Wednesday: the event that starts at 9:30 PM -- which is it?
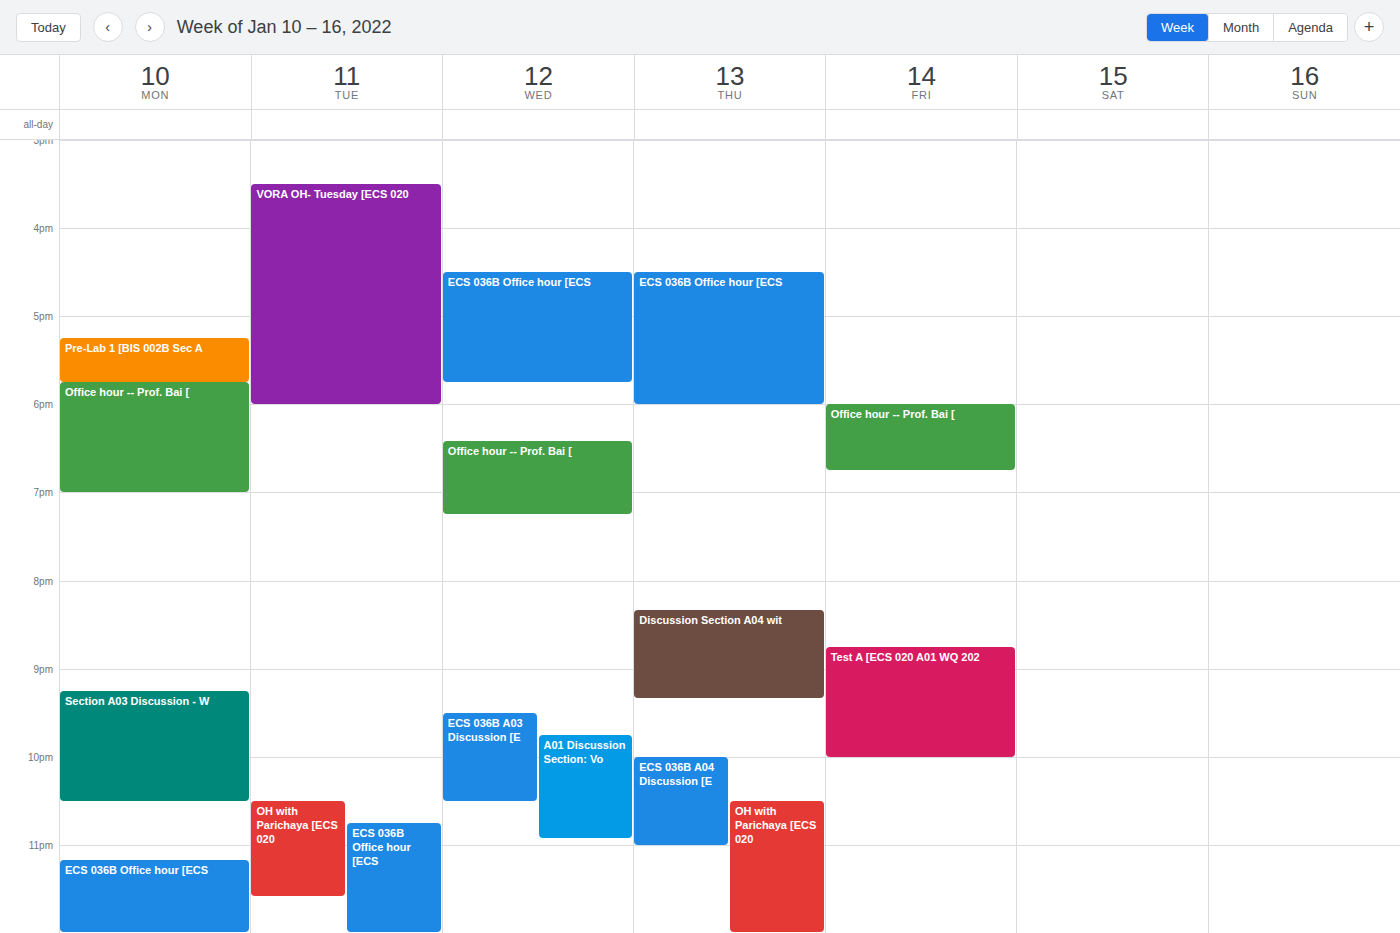
"ECS 036B A03 Discussion [E"